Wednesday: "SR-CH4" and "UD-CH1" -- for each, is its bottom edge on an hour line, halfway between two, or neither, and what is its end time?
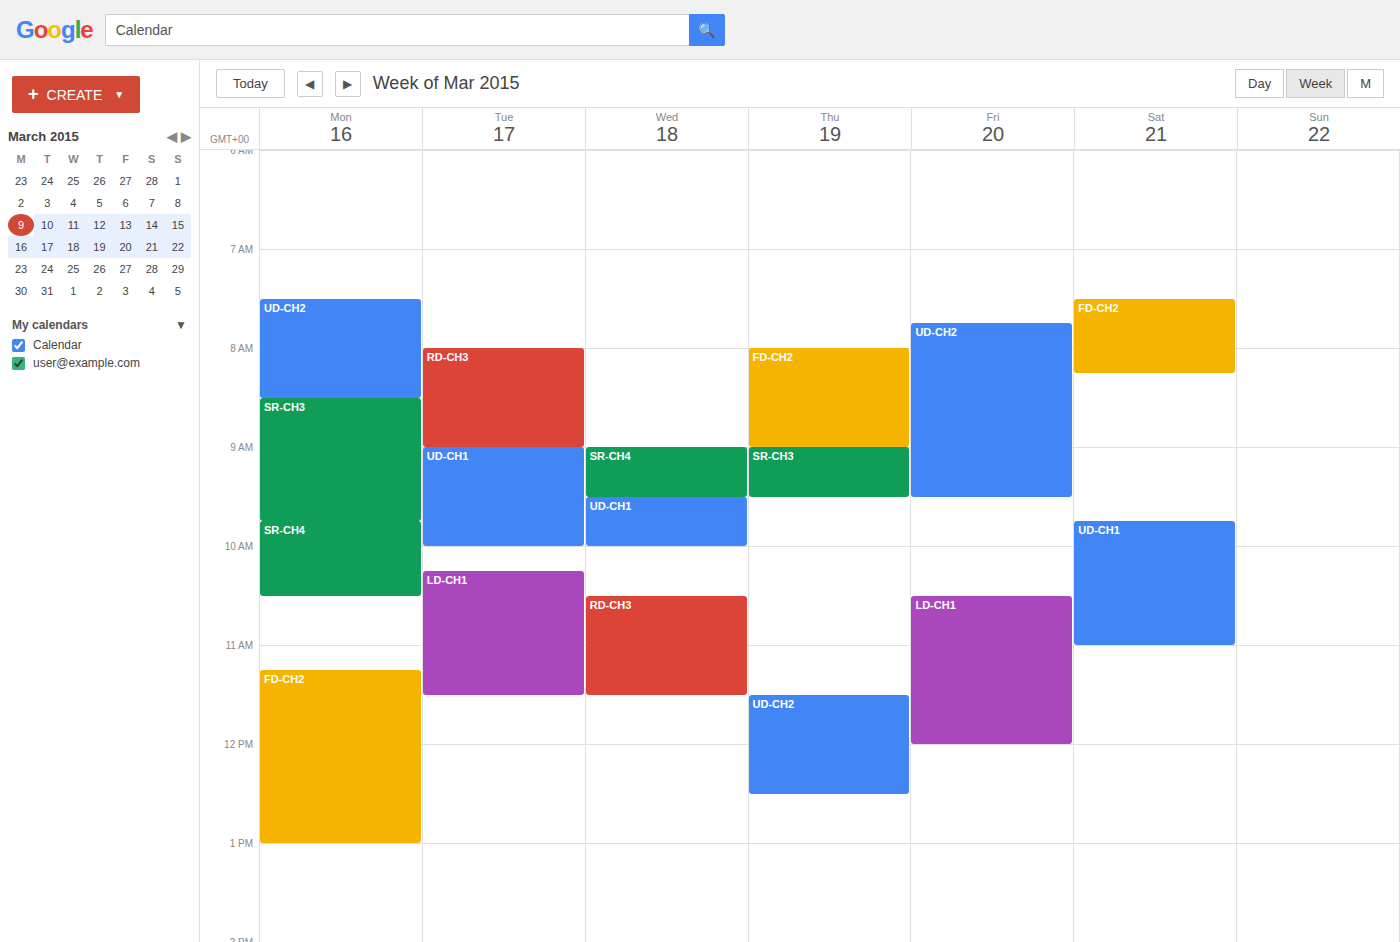
"SR-CH4": 9:30 AM, halfway between the 9 AM and 10 AM lines. "UD-CH1": 10:00 AM, exactly on the 10 AM line.